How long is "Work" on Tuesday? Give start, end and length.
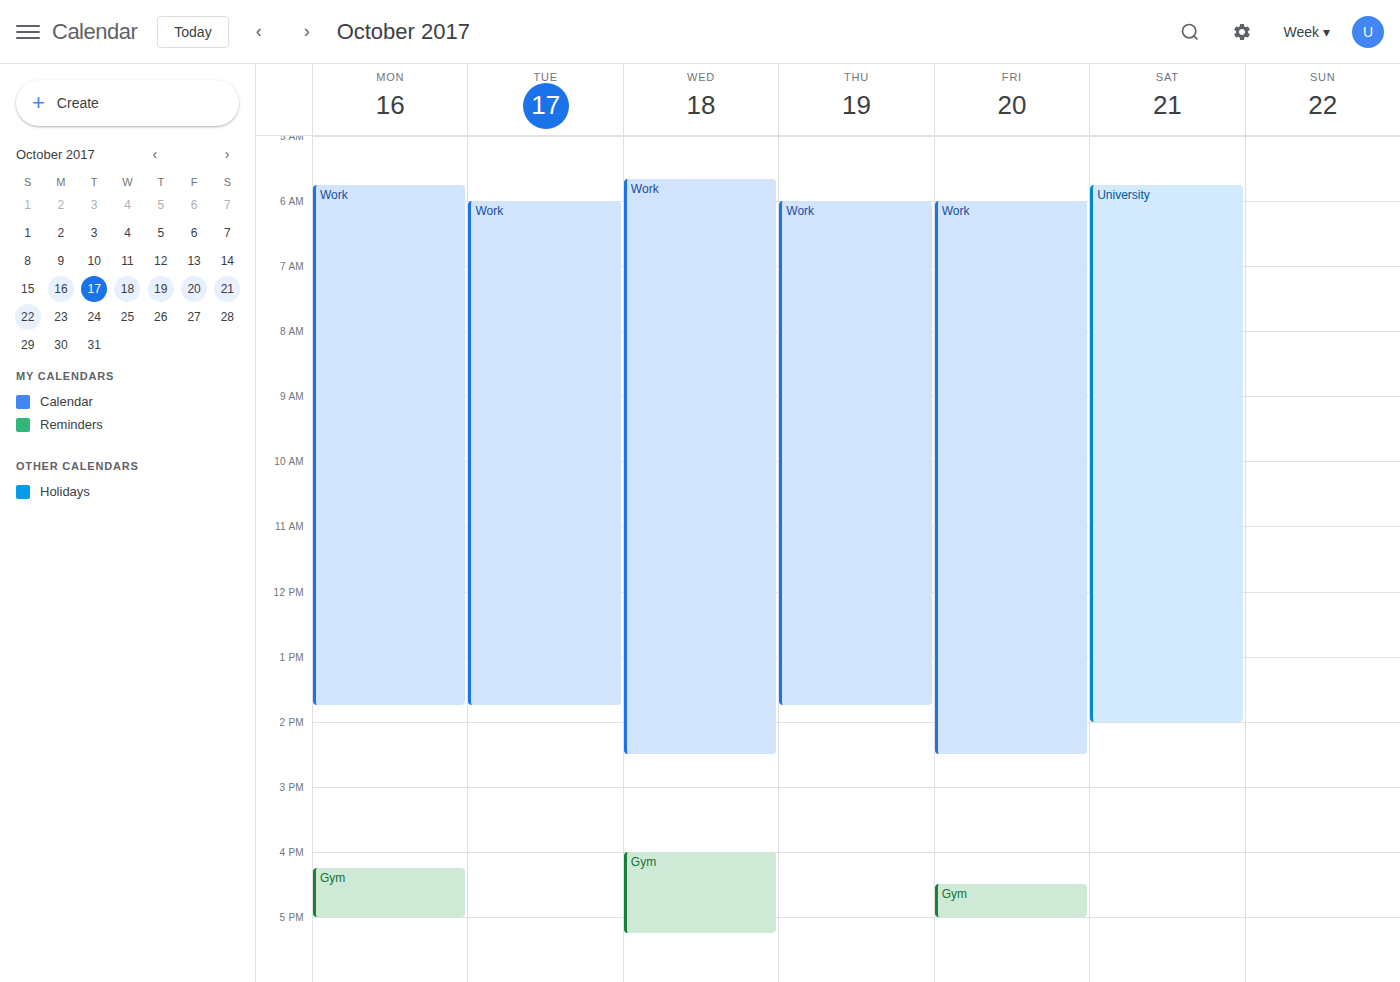
6:00 AM to 1:45 PM, 7 hours 45 minutes